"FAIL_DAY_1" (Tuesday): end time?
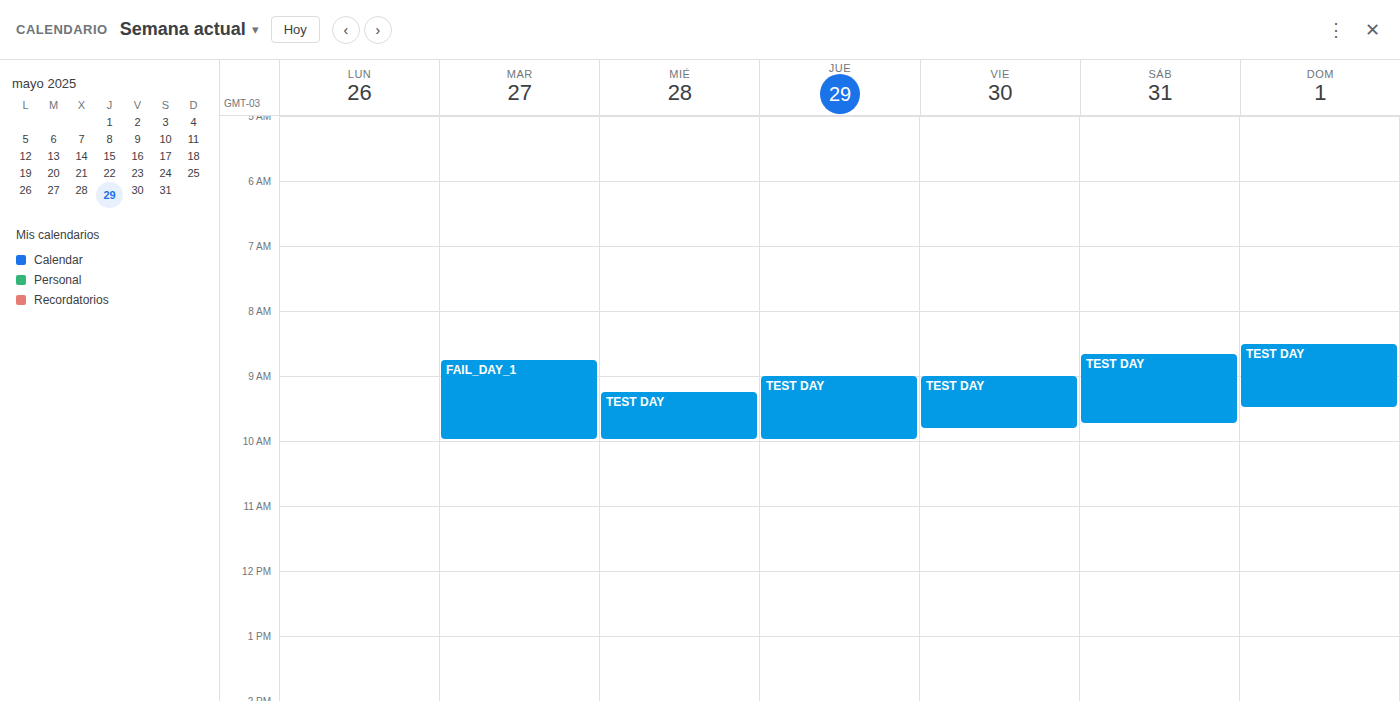
10:00 AM